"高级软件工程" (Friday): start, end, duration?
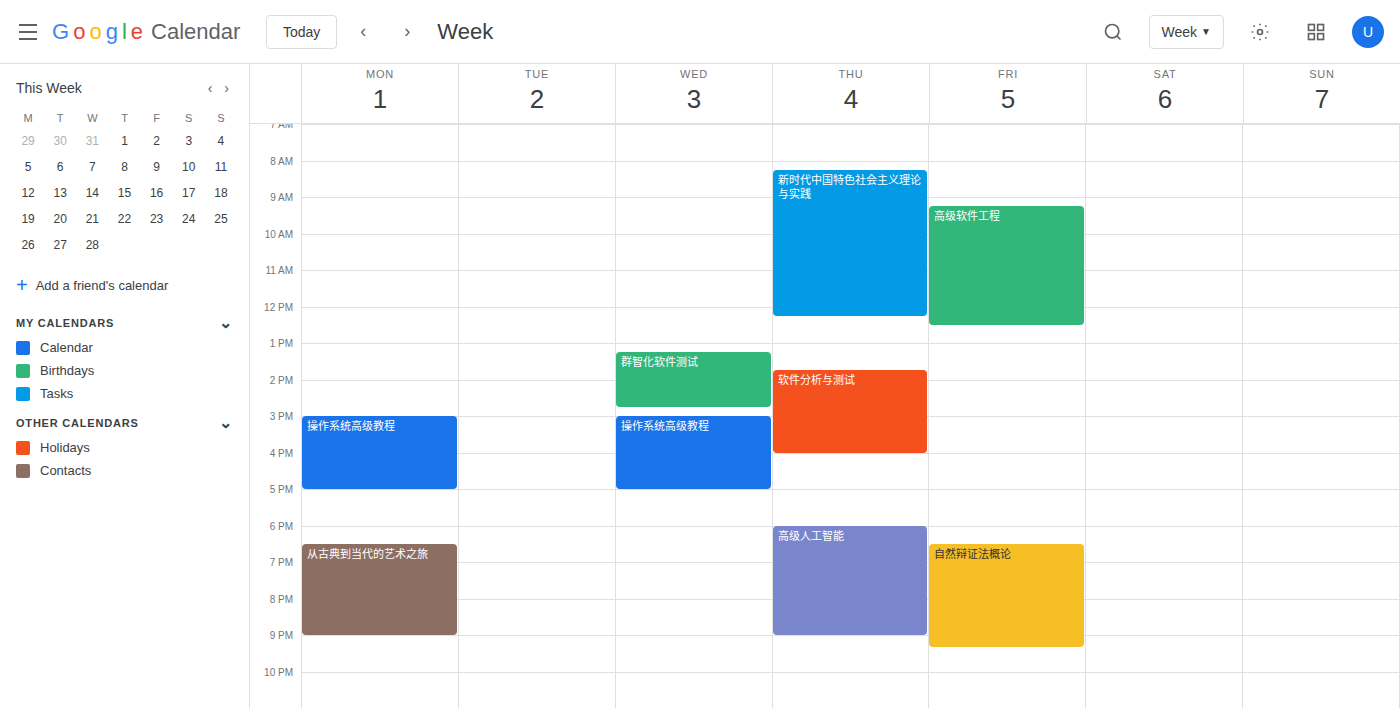
9:15 AM to 12:30 PM, 3 hours 15 minutes